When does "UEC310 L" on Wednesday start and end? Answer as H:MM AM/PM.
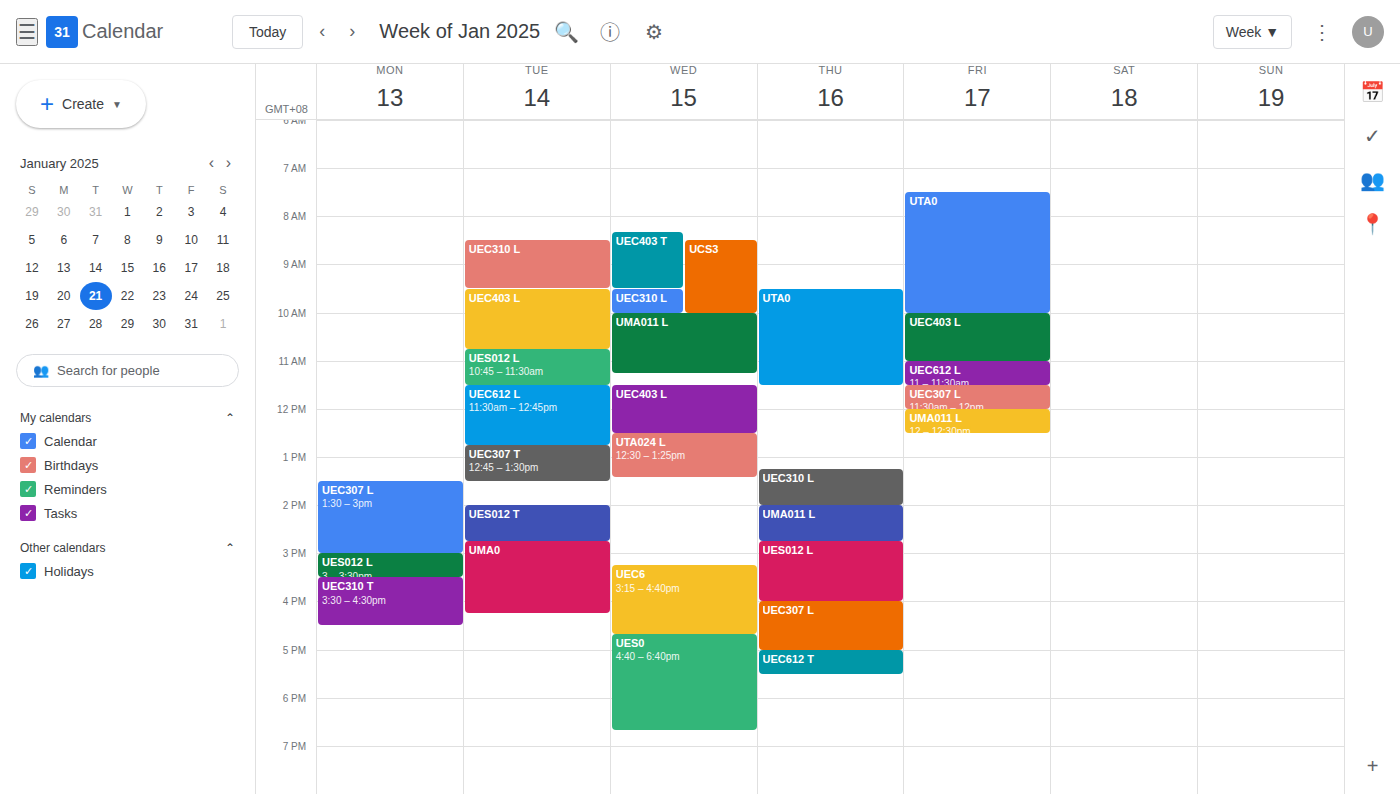
9:30 AM to 10:00 AM